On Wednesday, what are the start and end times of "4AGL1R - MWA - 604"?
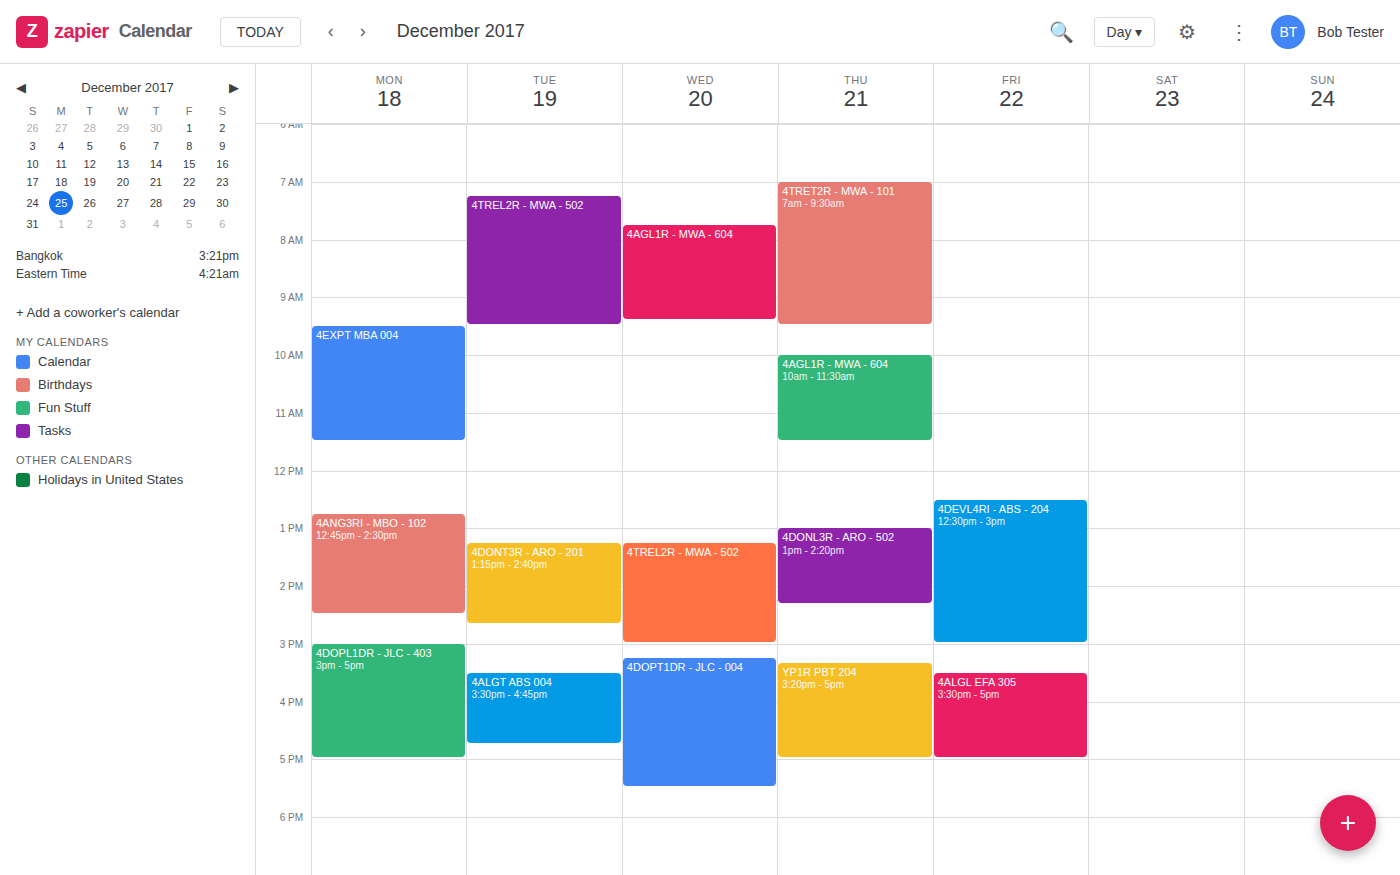
7:45 AM to 9:25 AM